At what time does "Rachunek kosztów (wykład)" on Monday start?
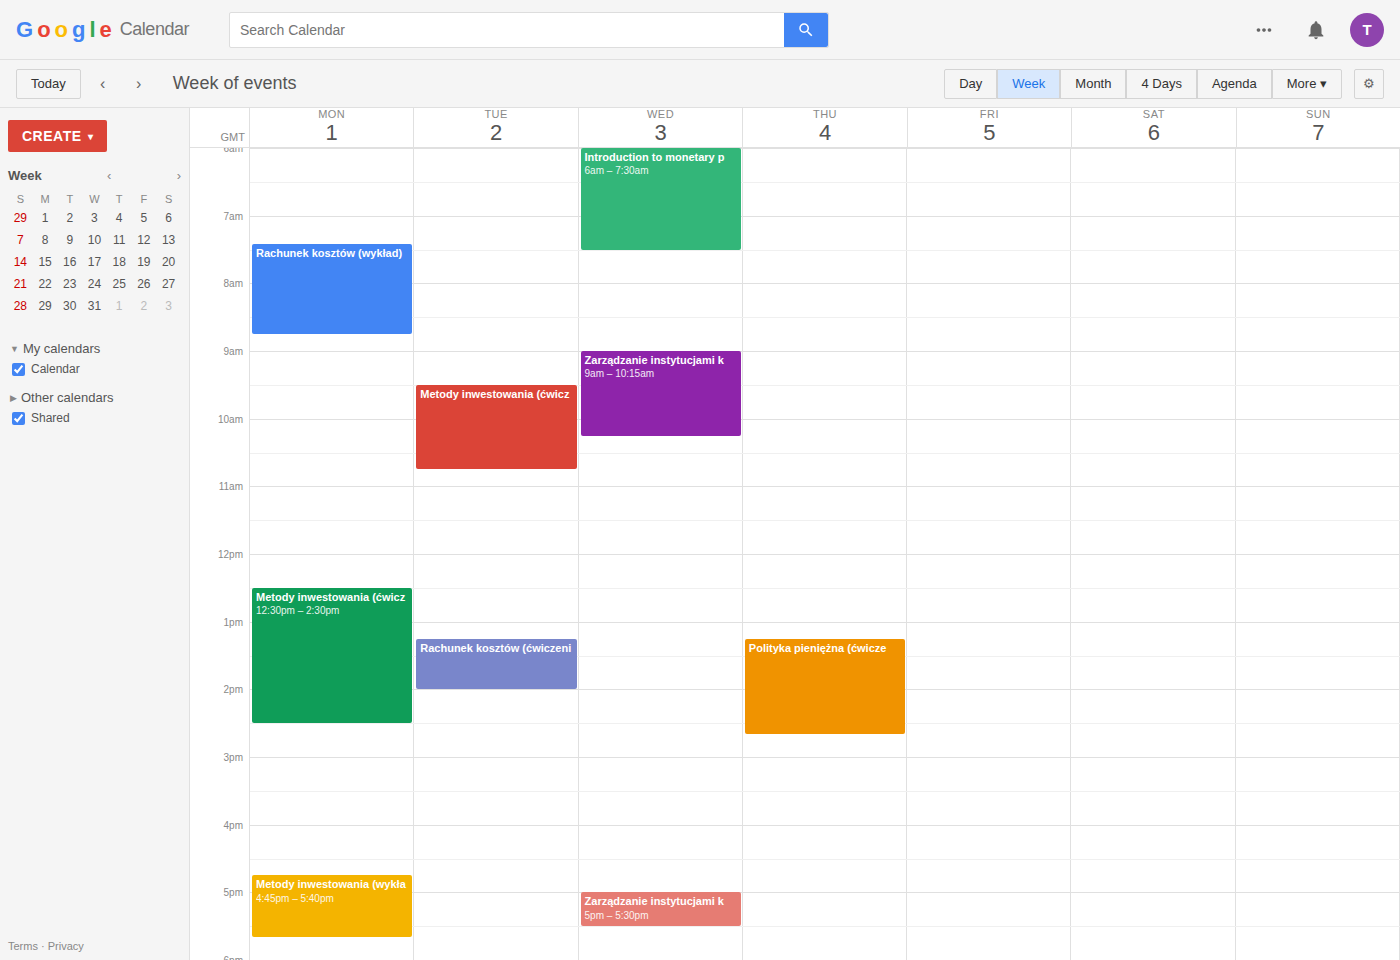
7:25 AM